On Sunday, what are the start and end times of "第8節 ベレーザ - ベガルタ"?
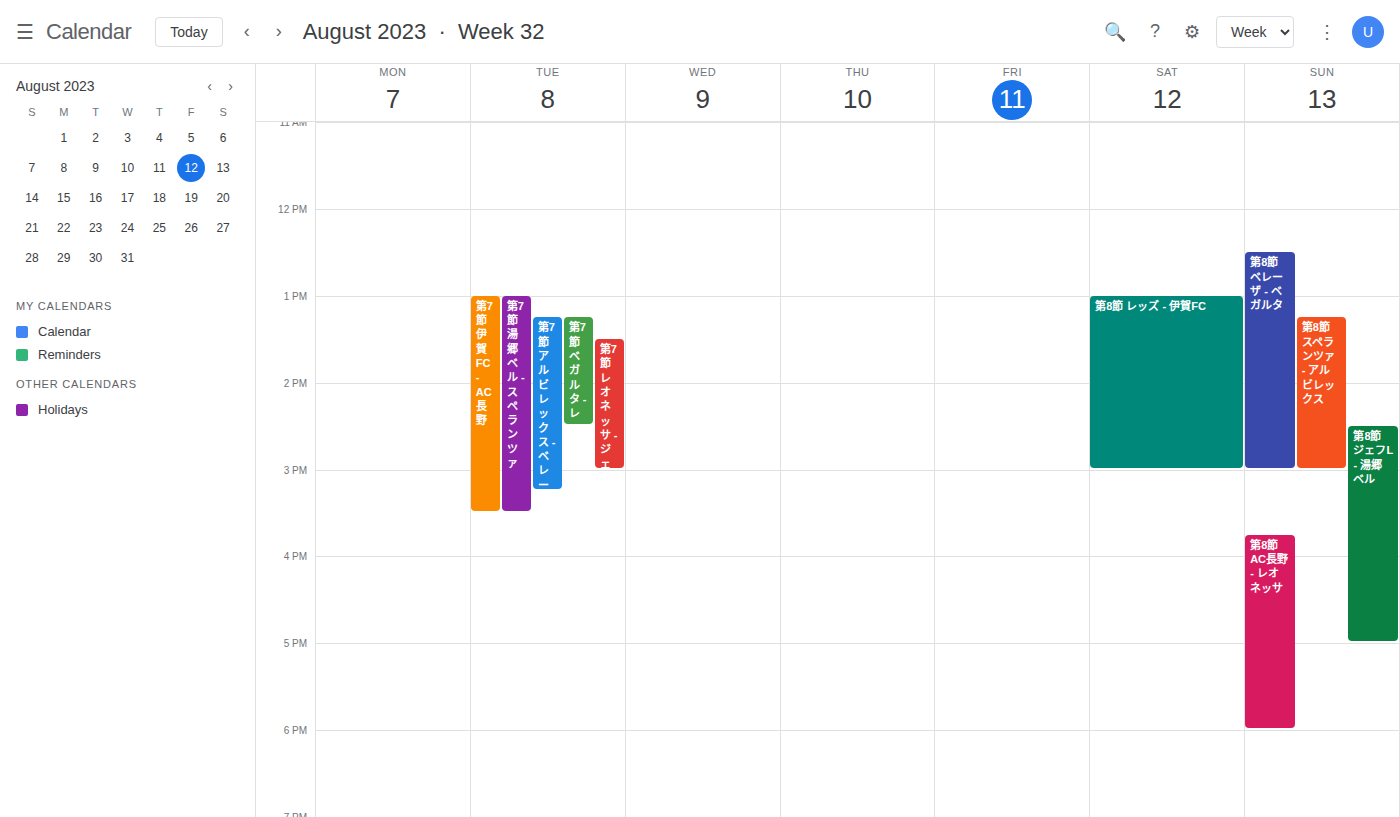
12:30 PM to 3:00 PM